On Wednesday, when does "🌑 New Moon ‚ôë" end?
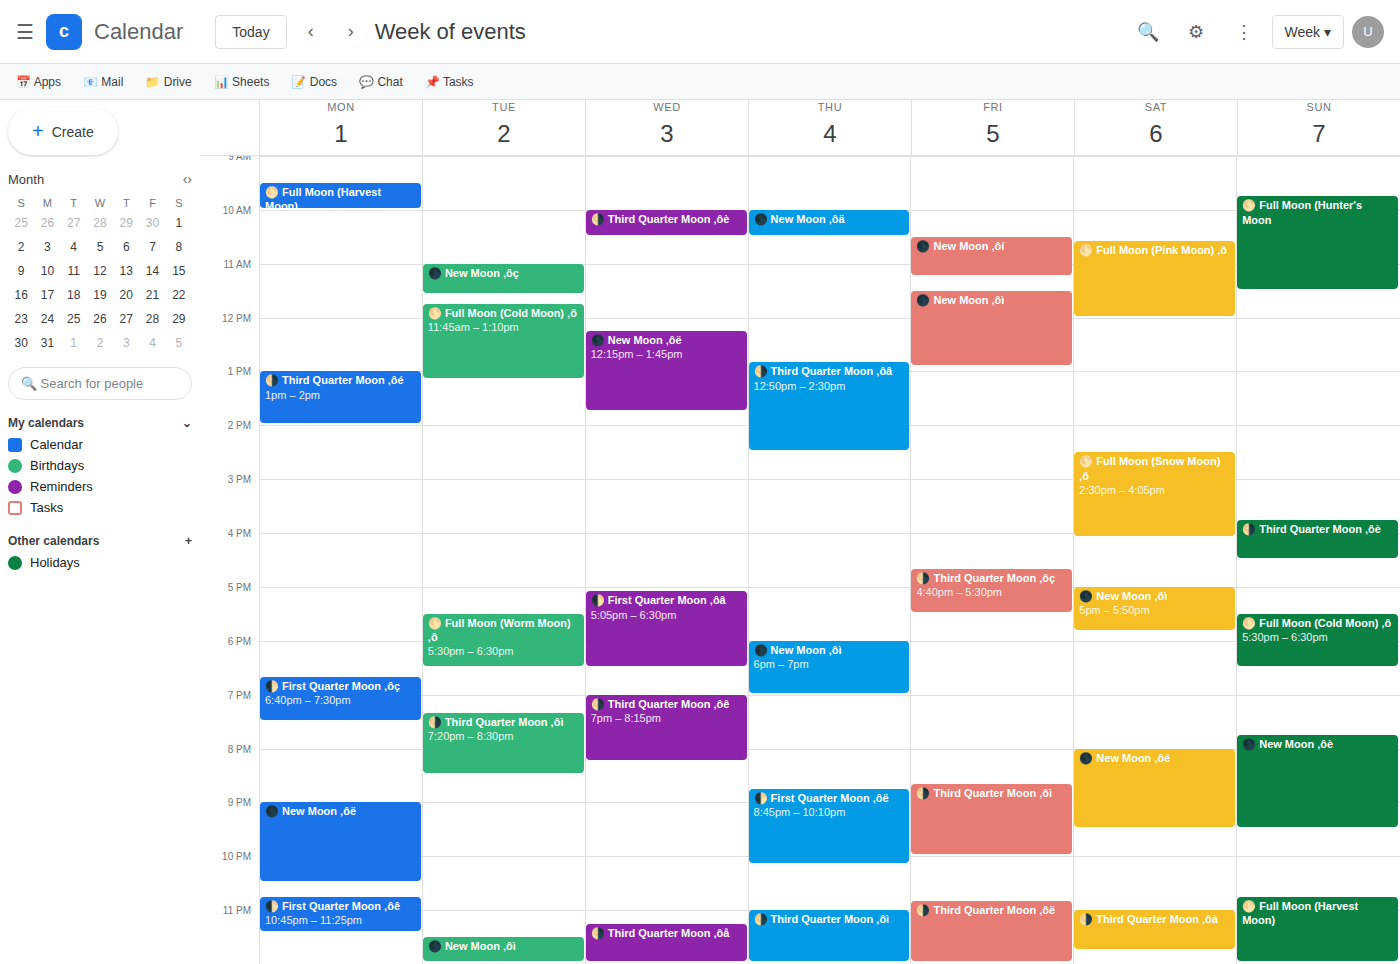
1:45 PM